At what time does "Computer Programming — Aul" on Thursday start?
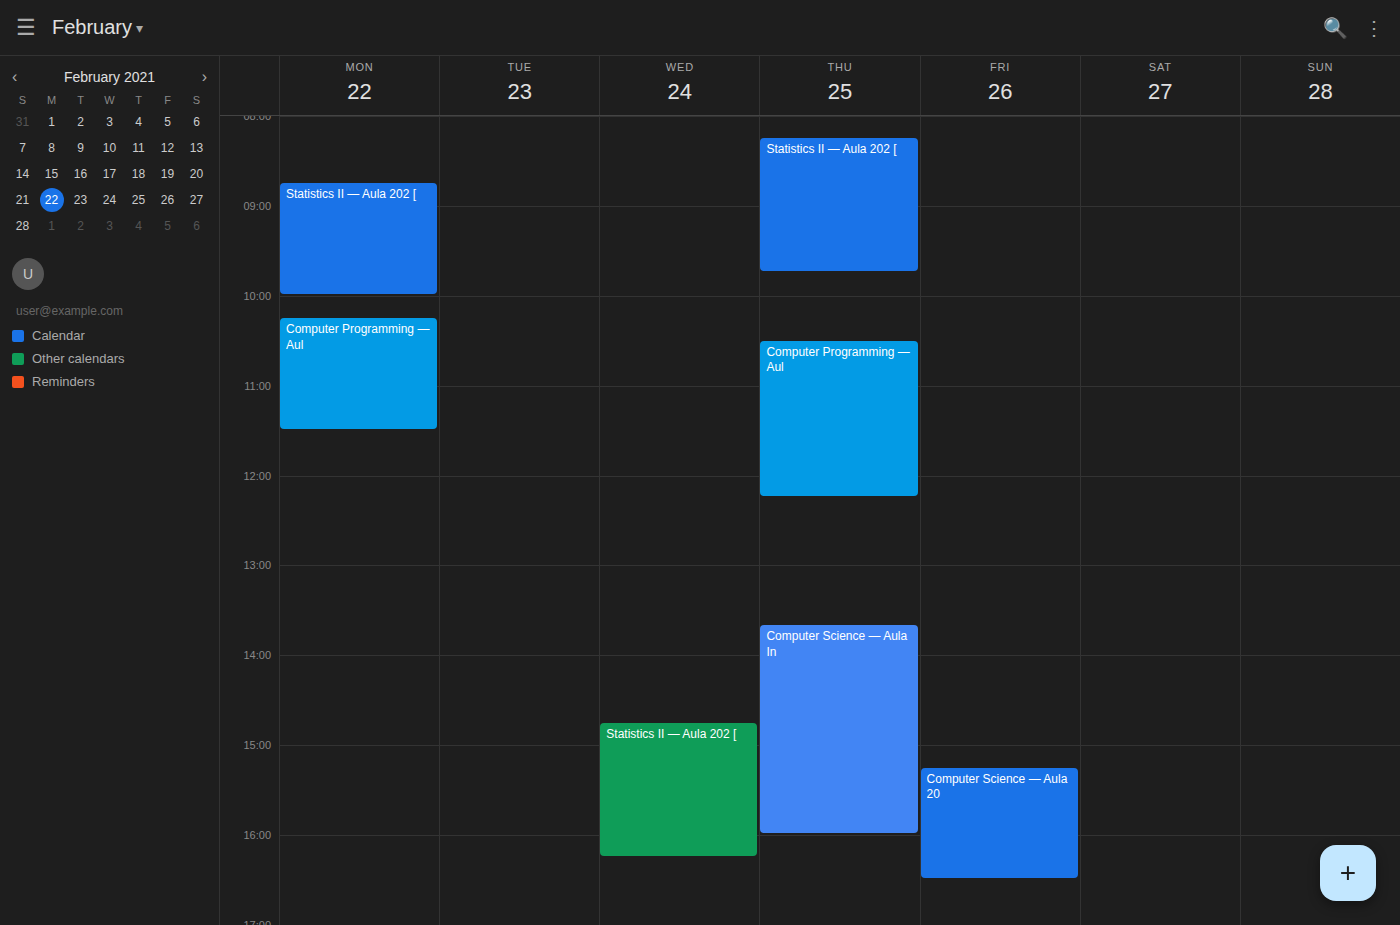
10:30 AM